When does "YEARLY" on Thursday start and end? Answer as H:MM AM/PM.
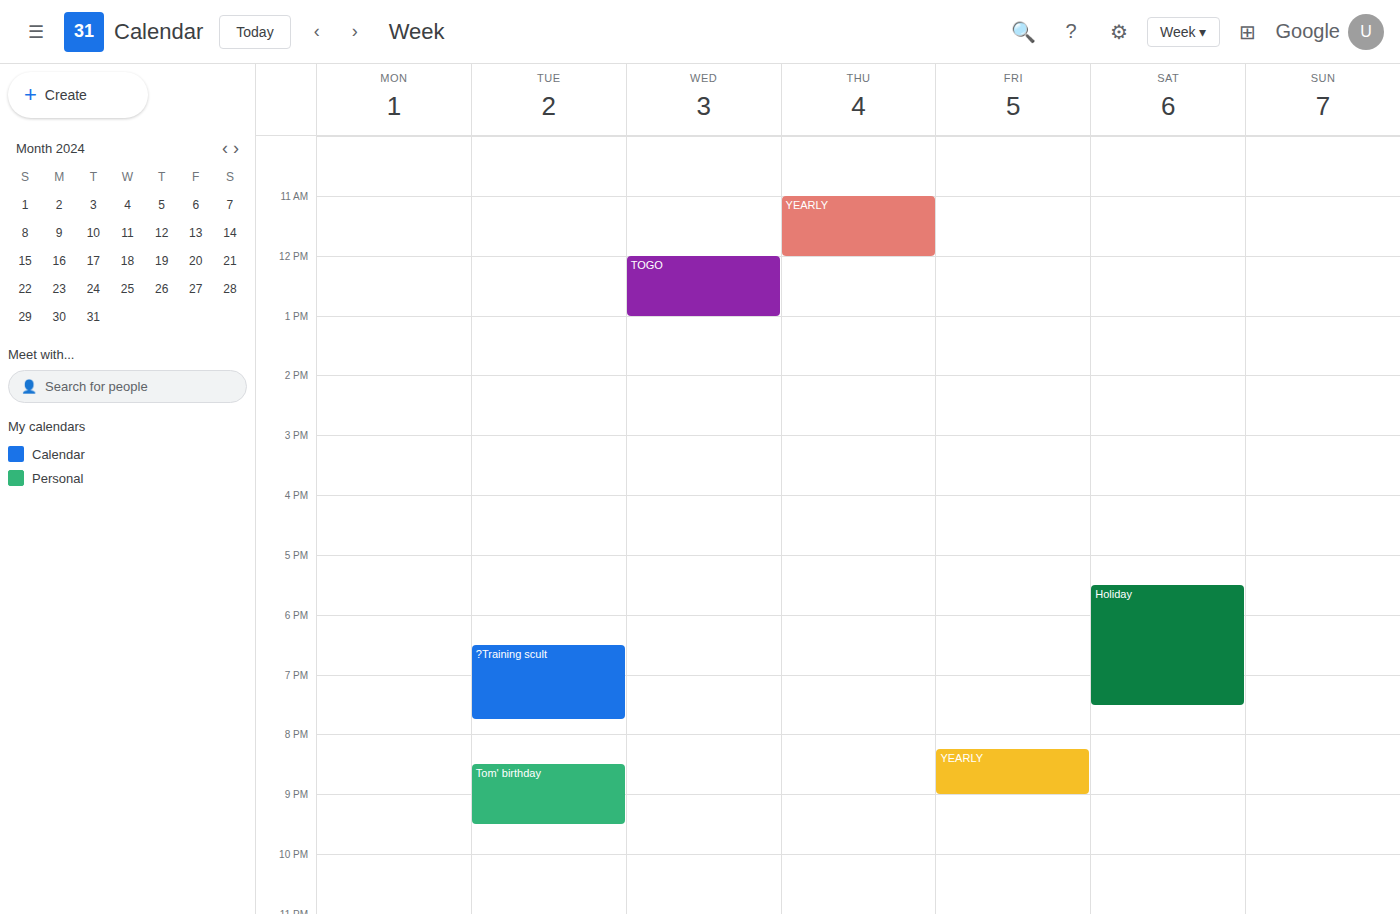
11:00 AM to 12:00 PM